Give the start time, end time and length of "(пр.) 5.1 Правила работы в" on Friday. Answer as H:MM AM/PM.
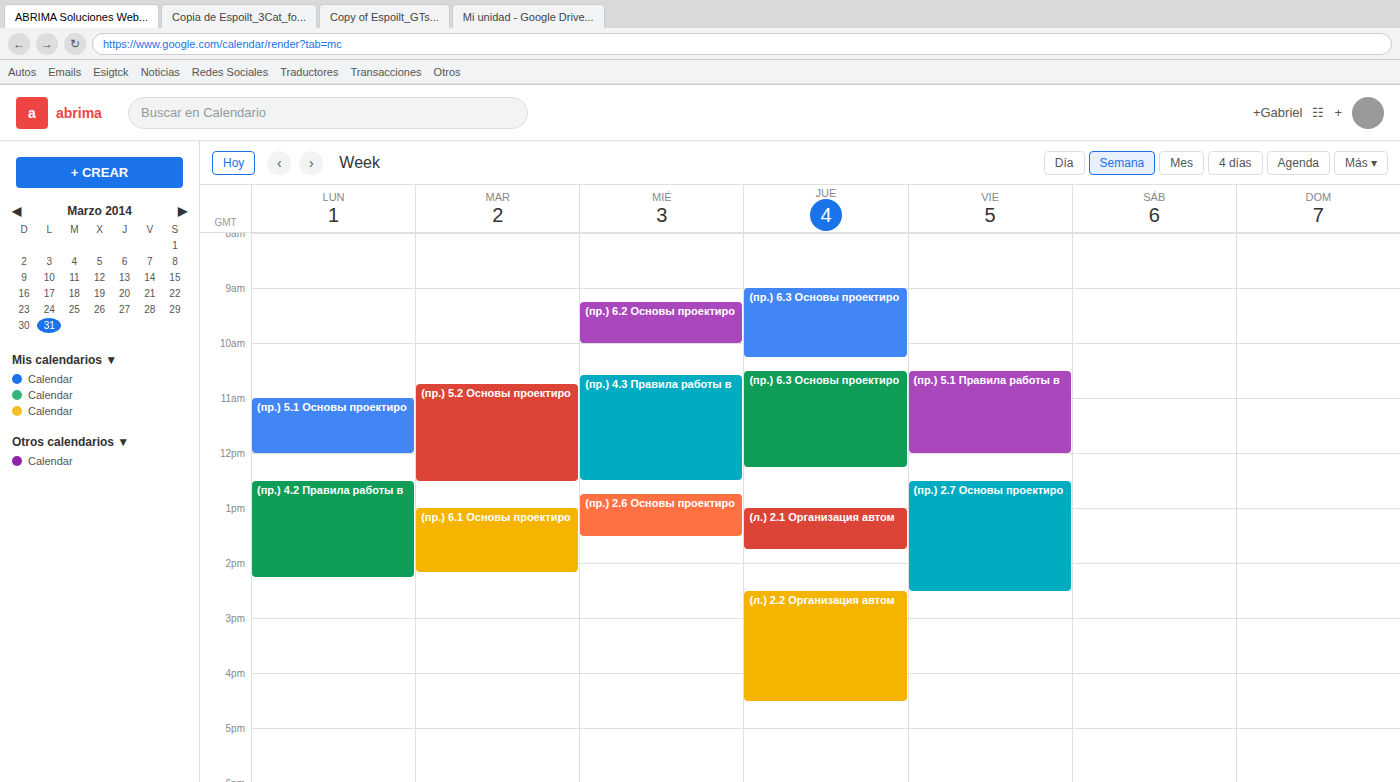
10:30 AM to 12:00 PM, 1 hour 30 minutes